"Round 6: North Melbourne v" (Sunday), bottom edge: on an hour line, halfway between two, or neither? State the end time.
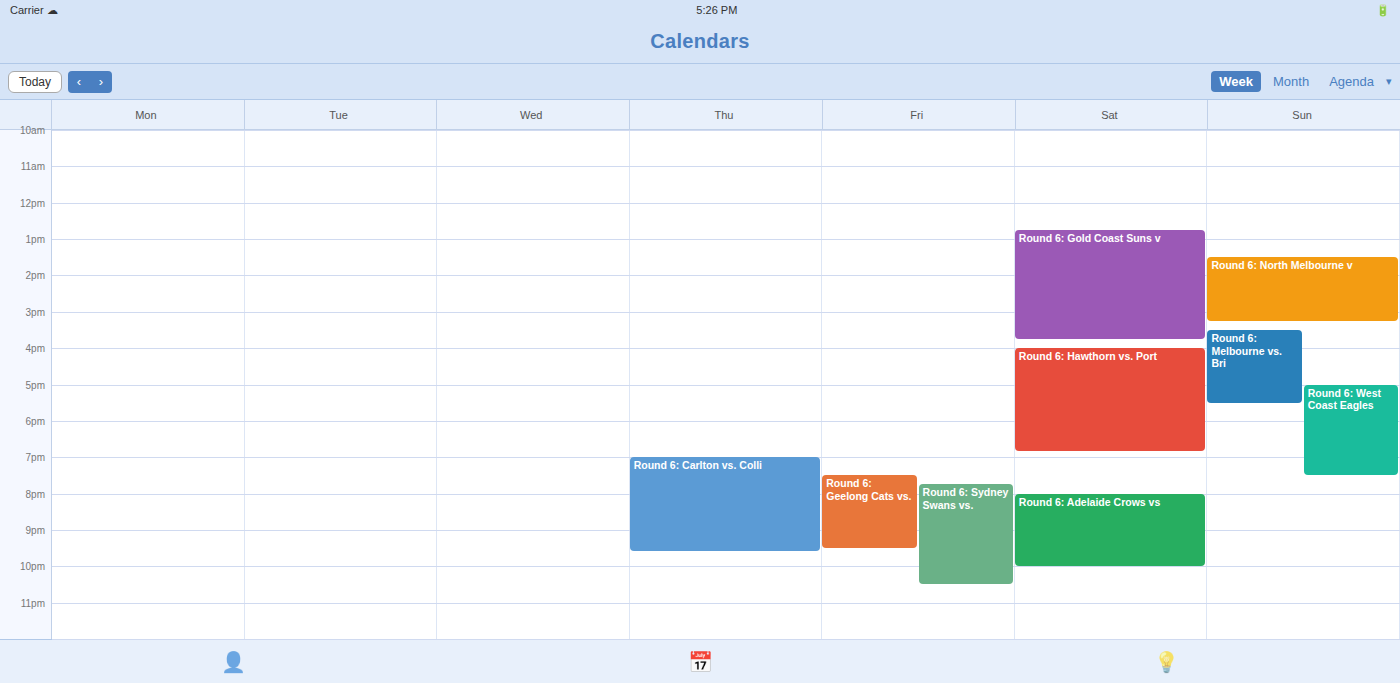
3:15 PM -- neither: a quarter of the way from the 3 PM line to the 4 PM line.